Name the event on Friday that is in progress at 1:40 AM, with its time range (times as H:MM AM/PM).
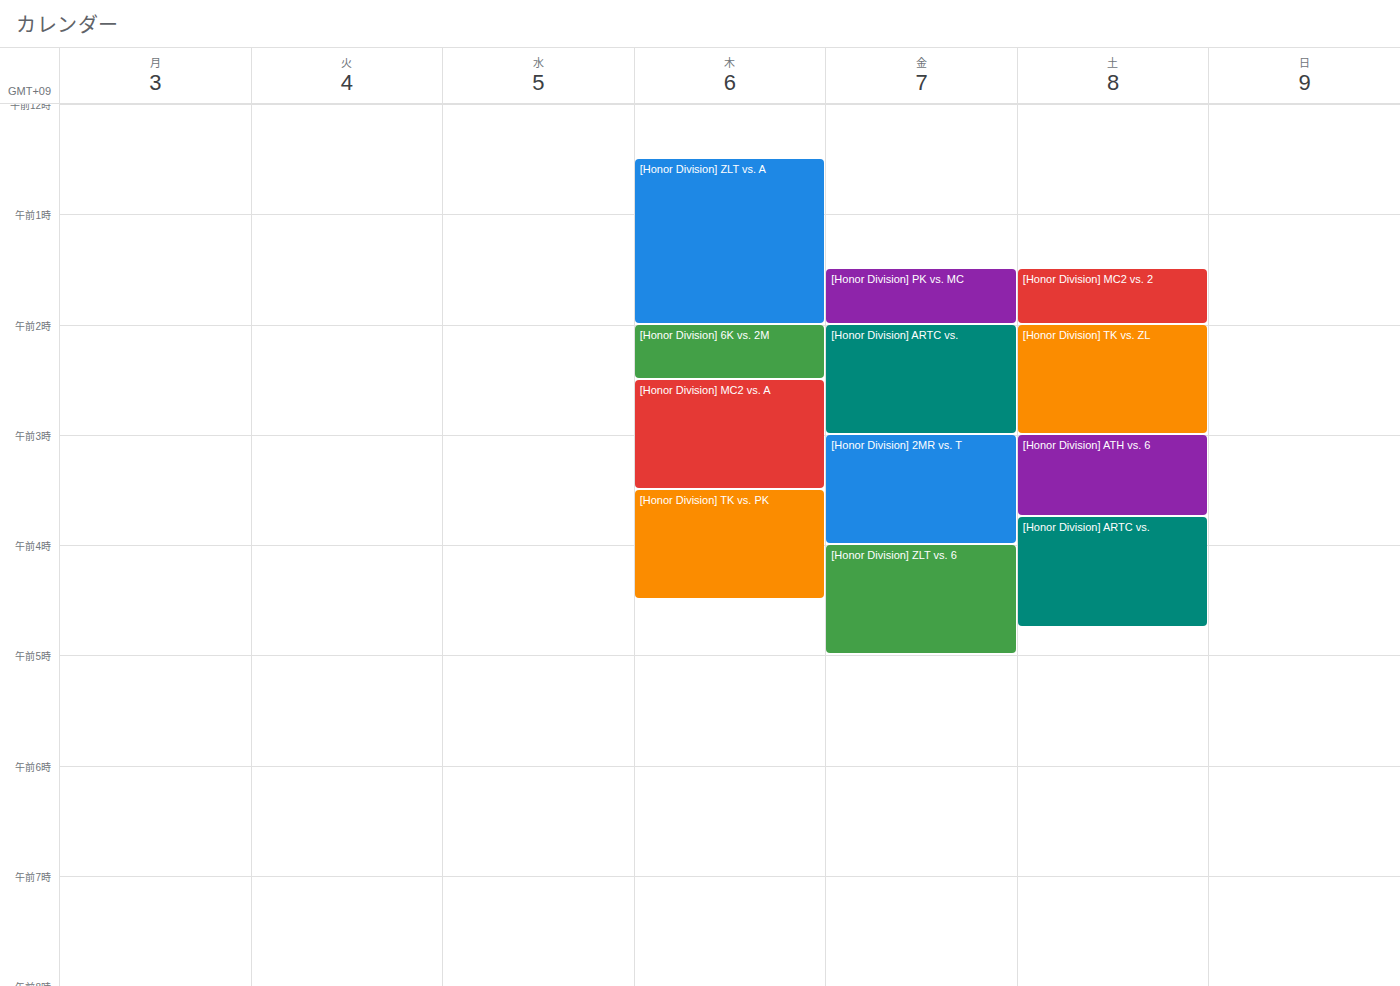
"[Honor Division] PK vs. MC", 1:30 AM to 2:00 AM